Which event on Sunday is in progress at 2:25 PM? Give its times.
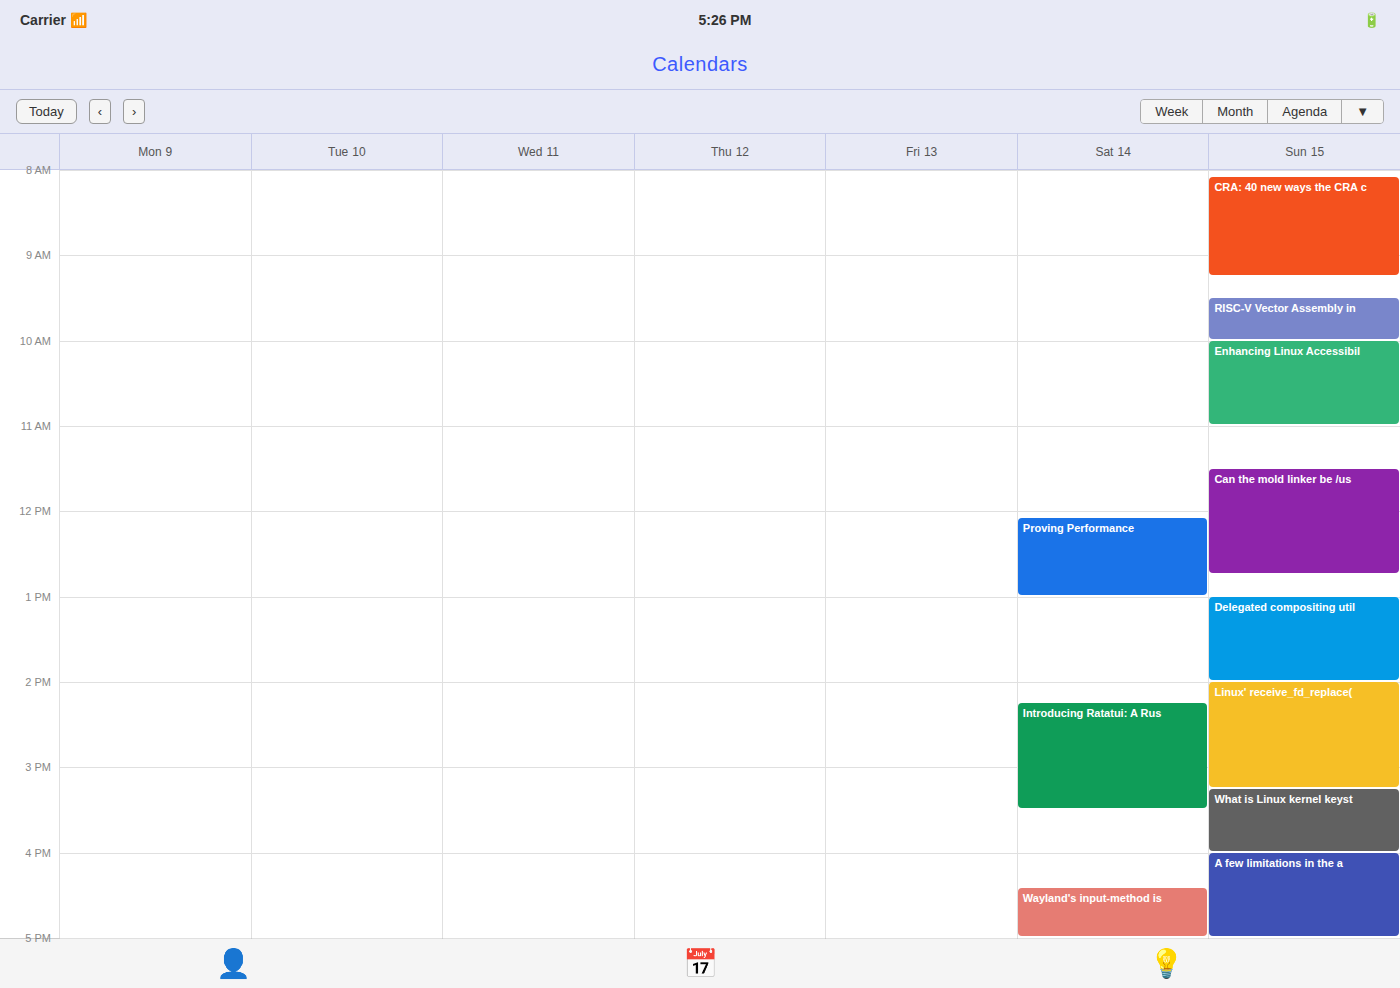
"Linux' receive_fd_replace(", 2:00 PM to 3:15 PM